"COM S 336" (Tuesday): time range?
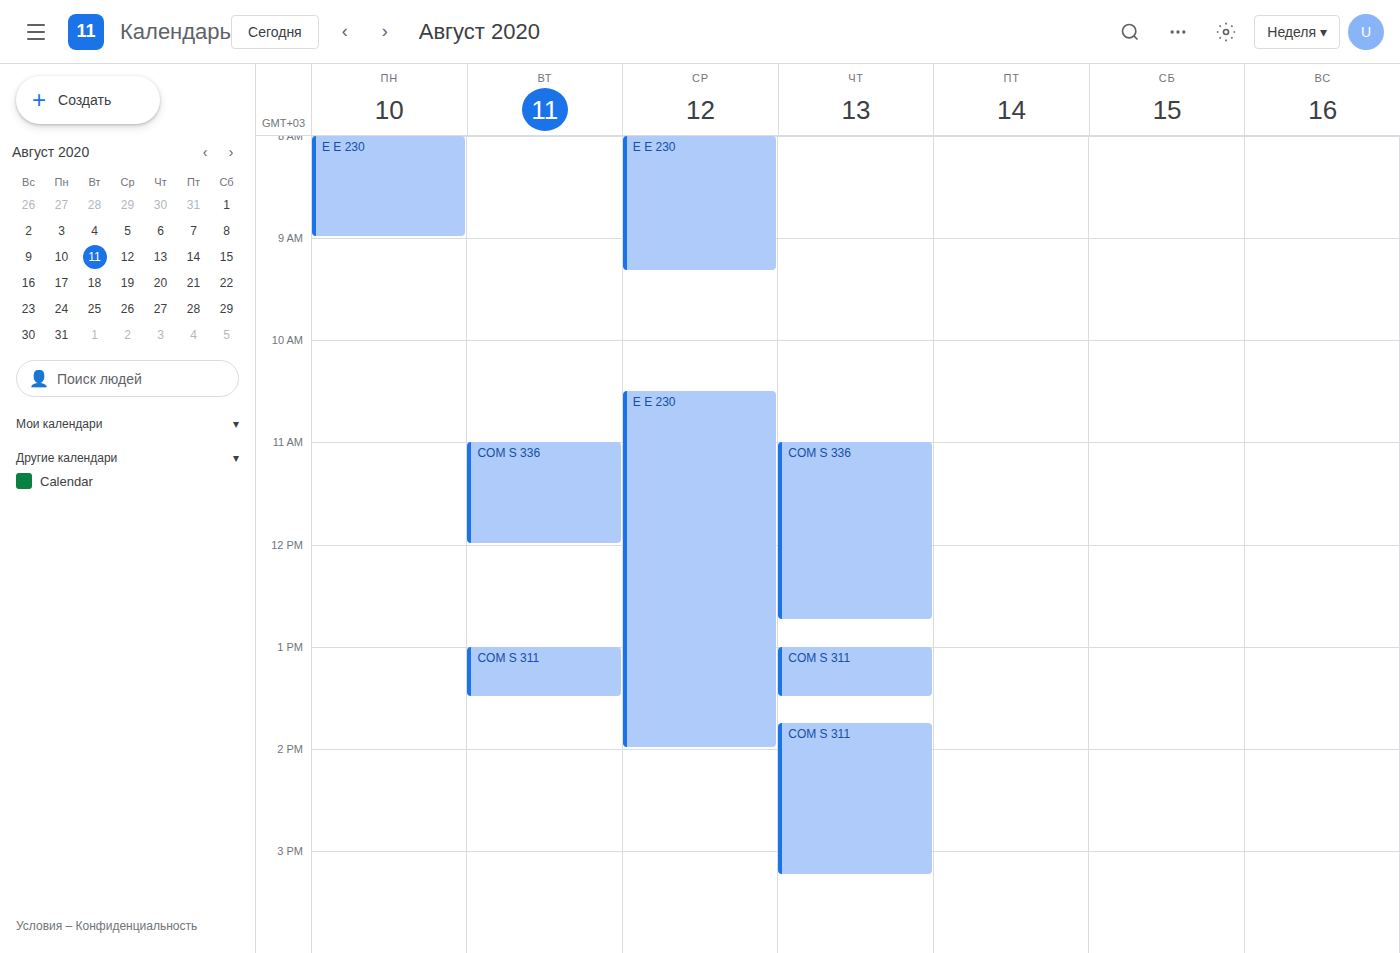
11:00 AM to 12:00 PM